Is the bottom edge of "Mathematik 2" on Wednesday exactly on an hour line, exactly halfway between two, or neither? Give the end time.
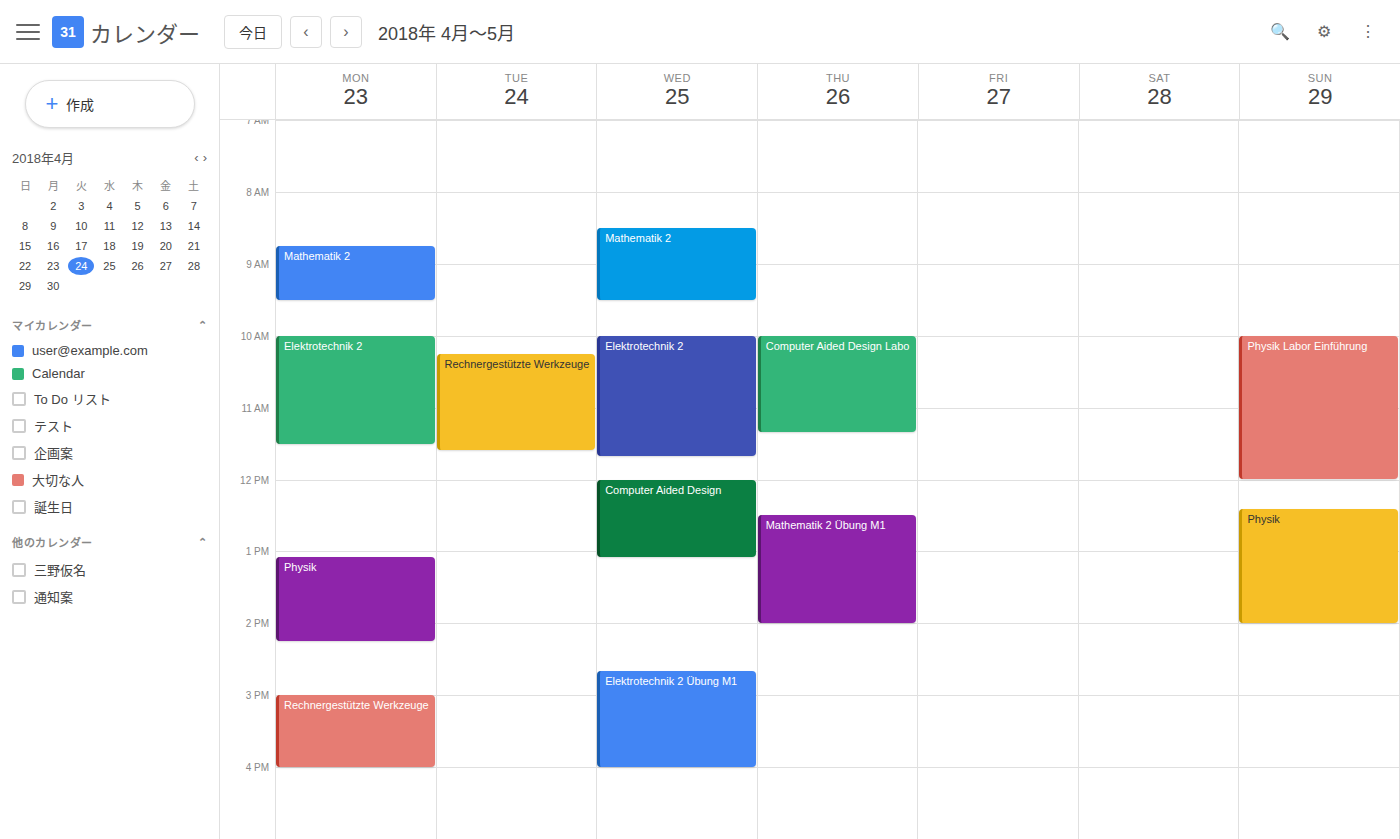
09:30 -- halfway between the 09:00 and 10:00 lines.